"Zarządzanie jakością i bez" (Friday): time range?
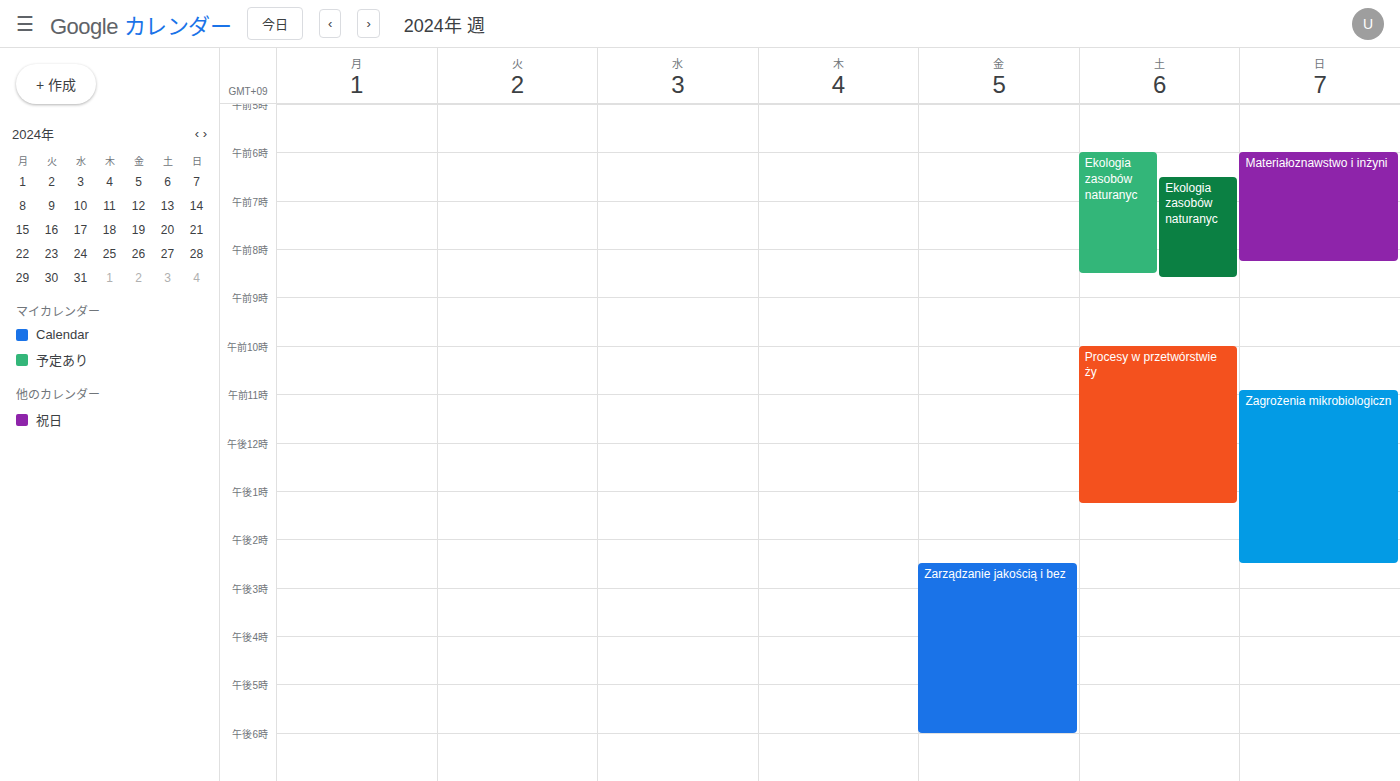
2:30 PM to 6:00 PM